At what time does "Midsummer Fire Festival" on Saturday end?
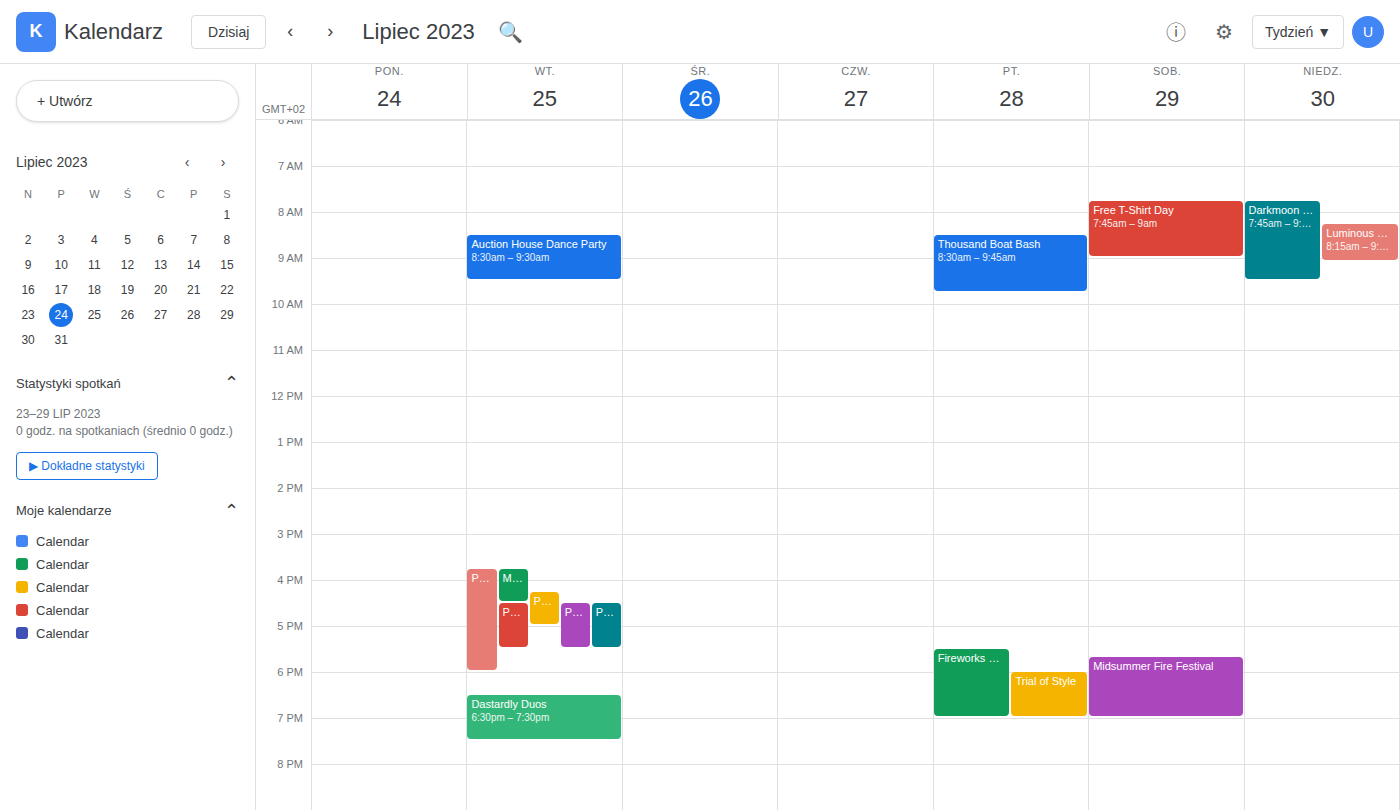
7:00 PM